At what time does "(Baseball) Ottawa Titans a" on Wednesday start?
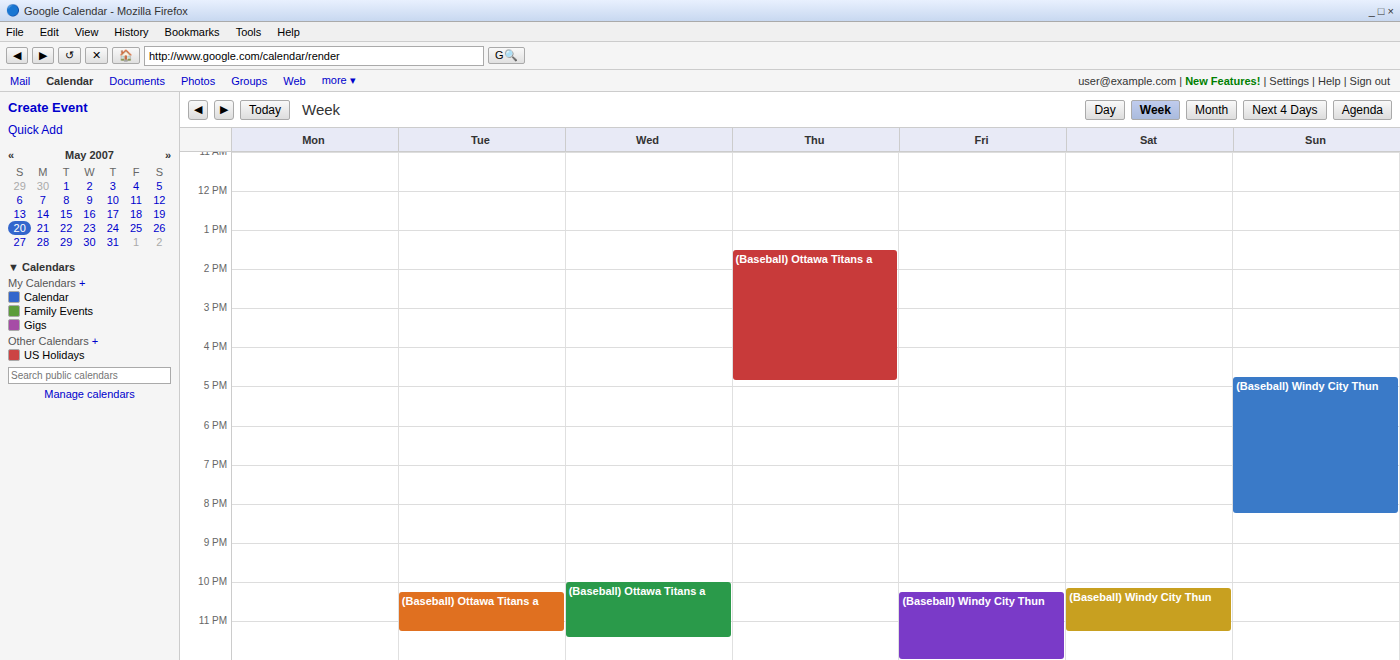
22:00